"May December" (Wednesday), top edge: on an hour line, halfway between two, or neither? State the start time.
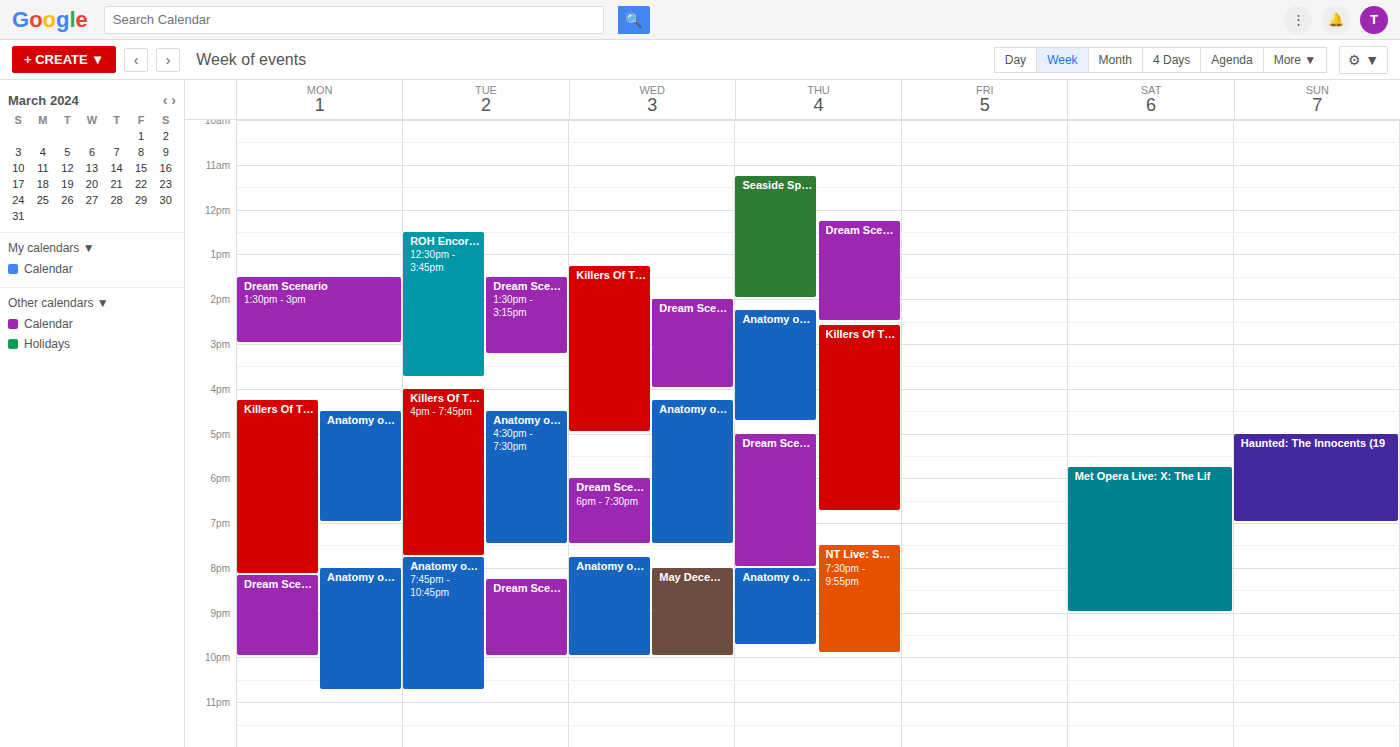
8:00 PM -- exactly on the 8 PM line.